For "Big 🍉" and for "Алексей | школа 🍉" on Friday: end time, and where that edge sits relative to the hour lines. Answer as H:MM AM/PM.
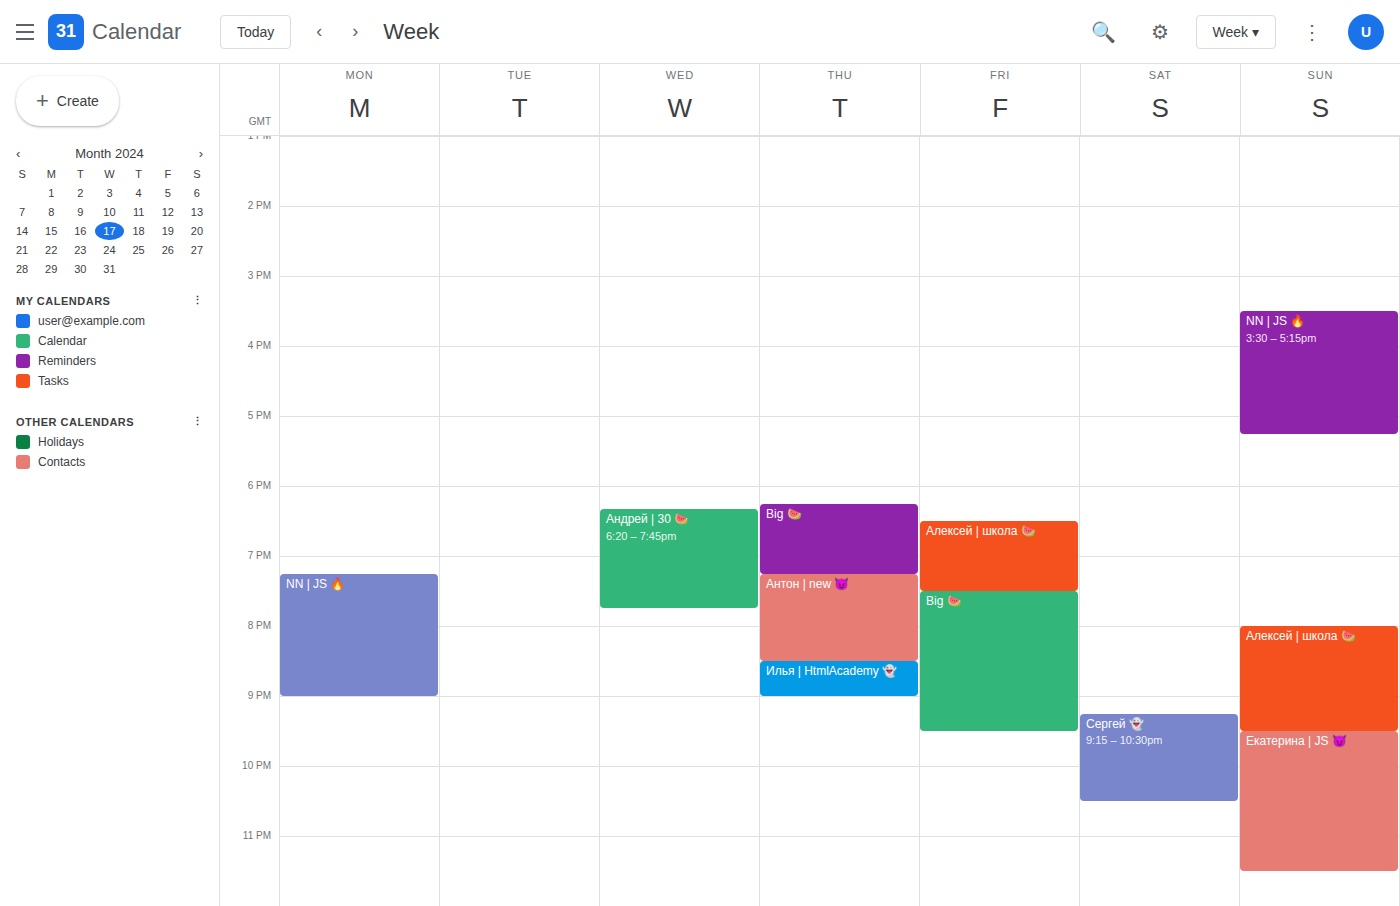
"Big 🍉": 9:30 PM, halfway between the 9 PM and 10 PM lines. "Алексей | школа 🍉": 7:30 PM, halfway between the 7 PM and 8 PM lines.